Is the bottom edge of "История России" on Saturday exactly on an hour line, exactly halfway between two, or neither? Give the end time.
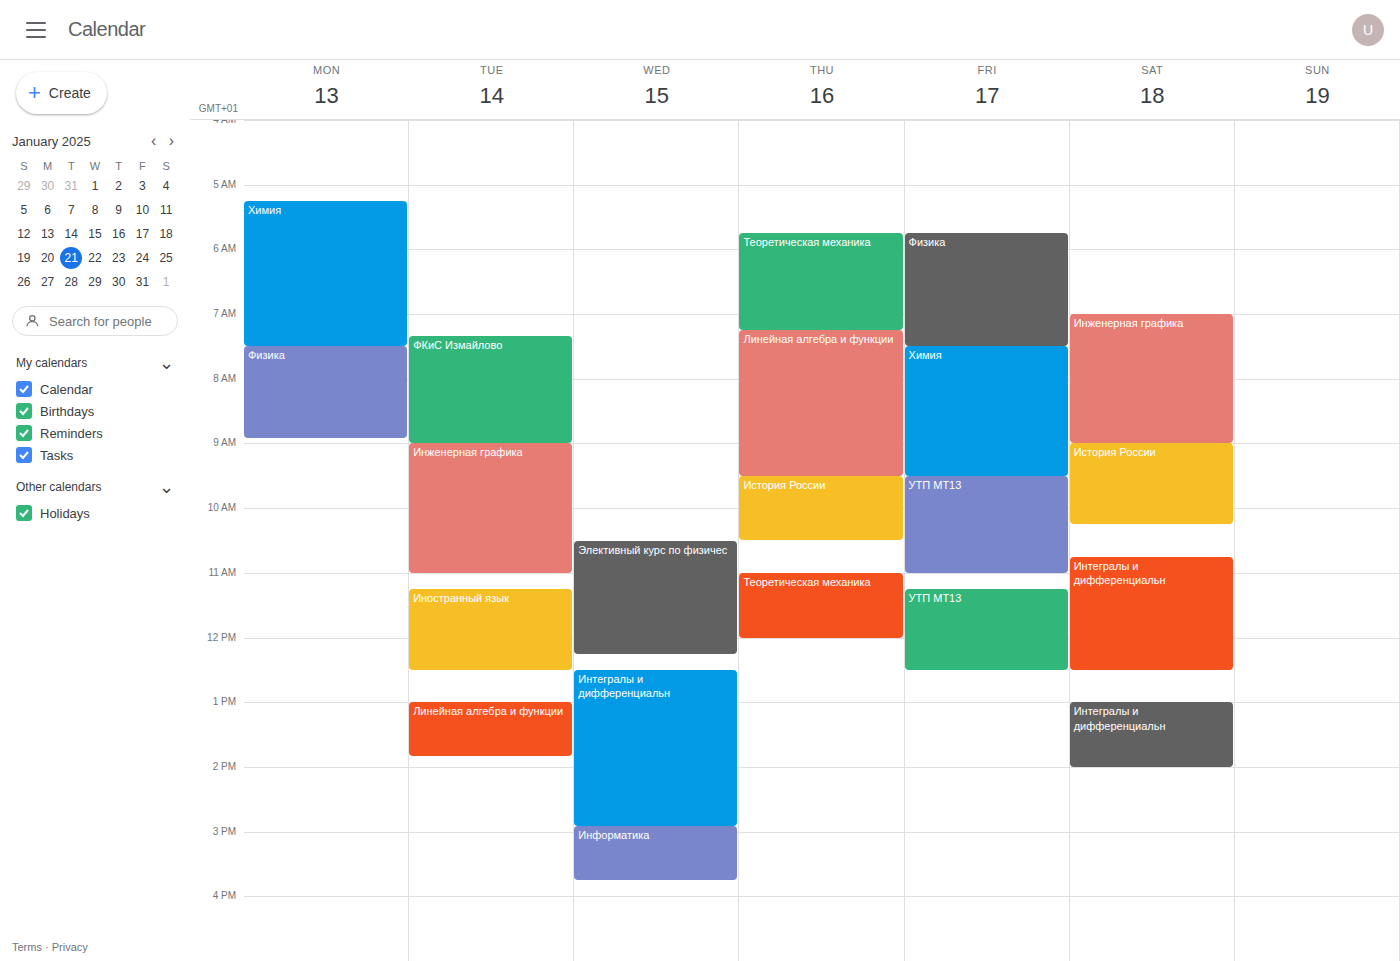
10:15 AM -- neither: a quarter of the way from the 10 AM line to the 11 AM line.